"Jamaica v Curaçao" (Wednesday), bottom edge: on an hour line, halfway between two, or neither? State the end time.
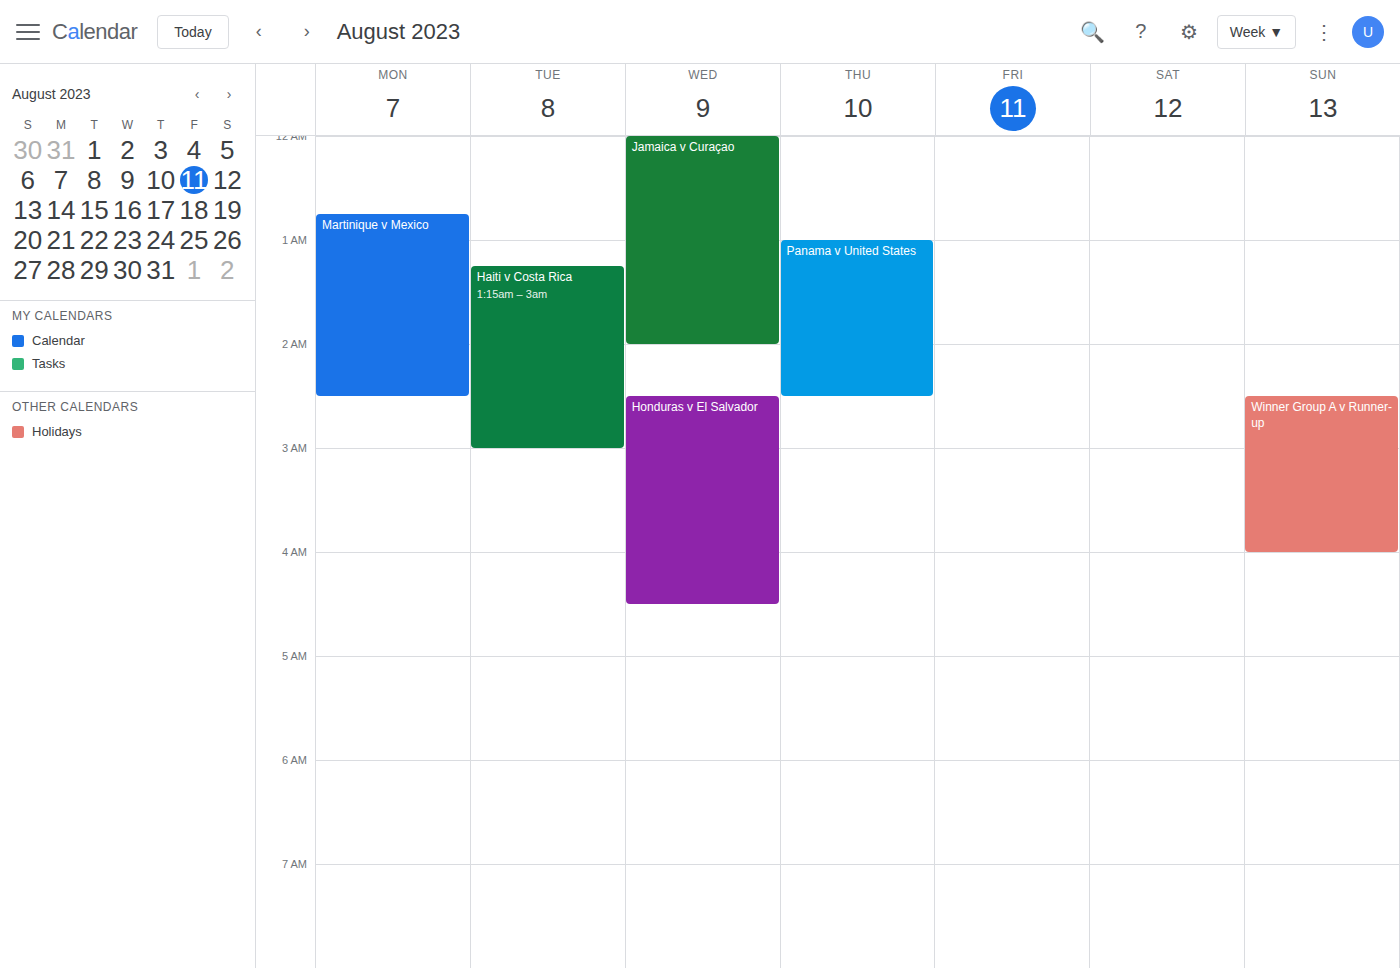
2:00 AM -- exactly on the 2 AM line.